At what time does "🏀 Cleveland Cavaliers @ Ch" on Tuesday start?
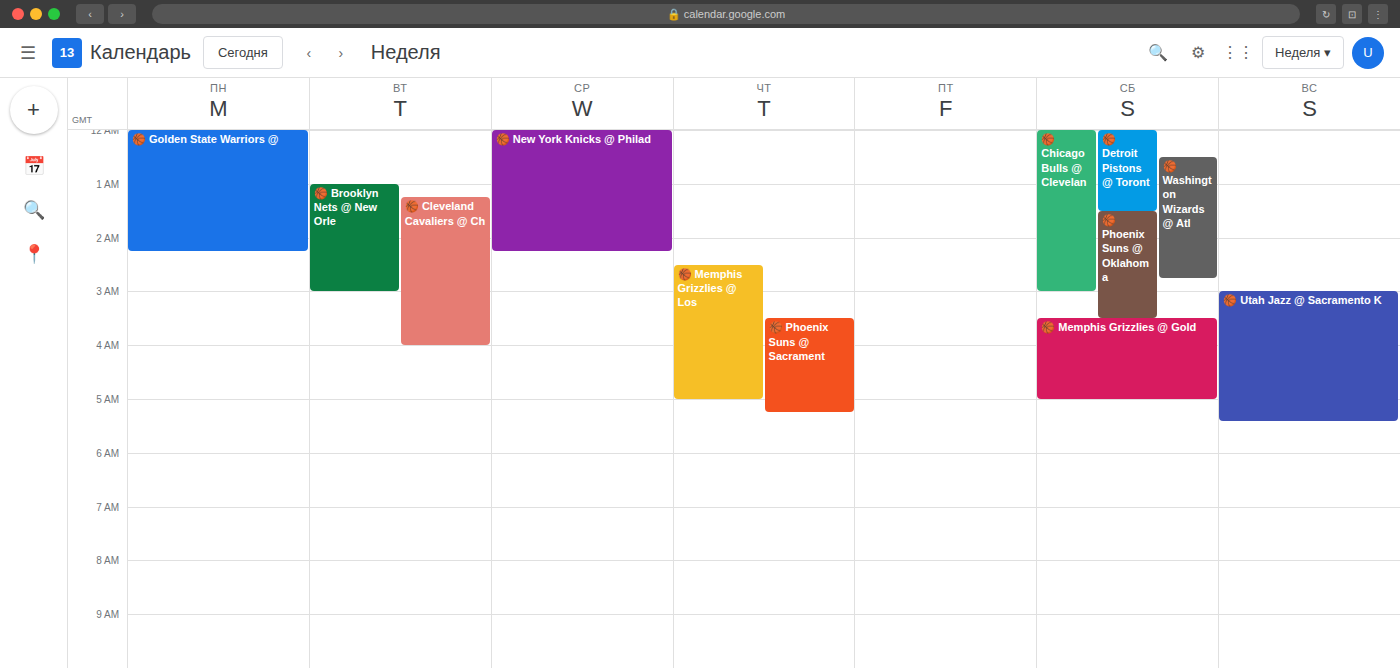
1:15 AM